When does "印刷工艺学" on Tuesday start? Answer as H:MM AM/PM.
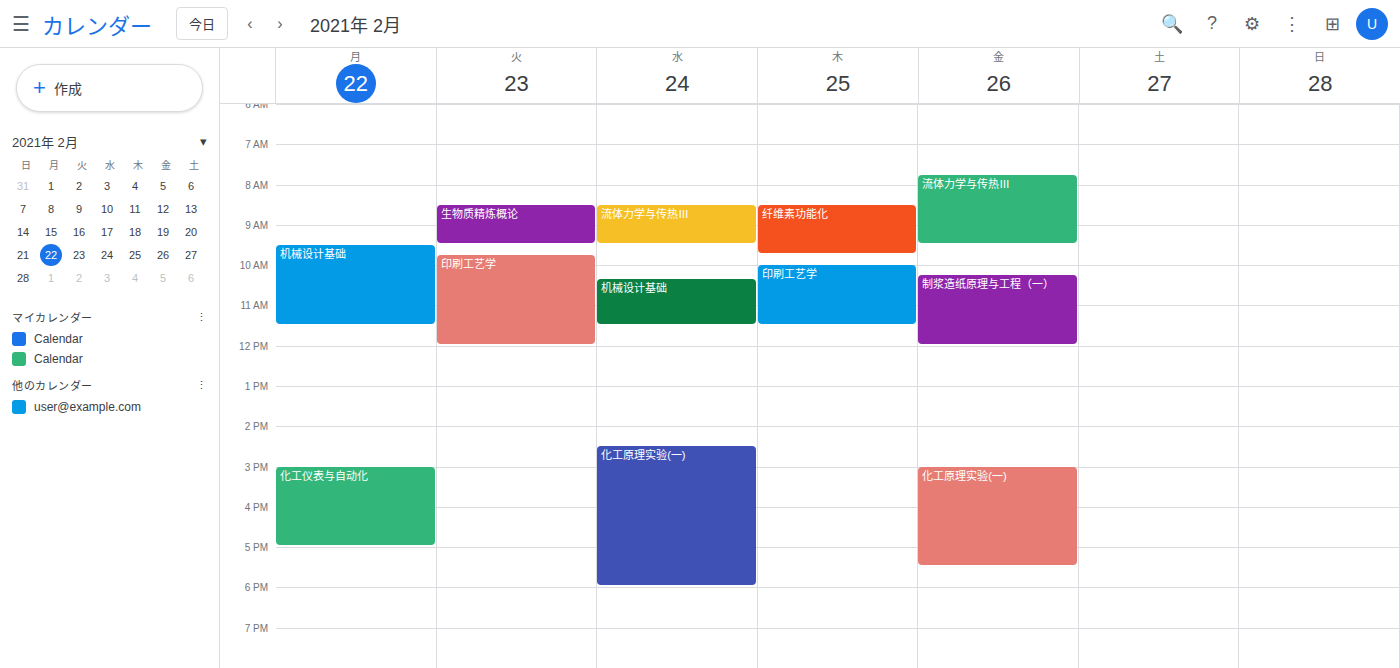
9:45 AM